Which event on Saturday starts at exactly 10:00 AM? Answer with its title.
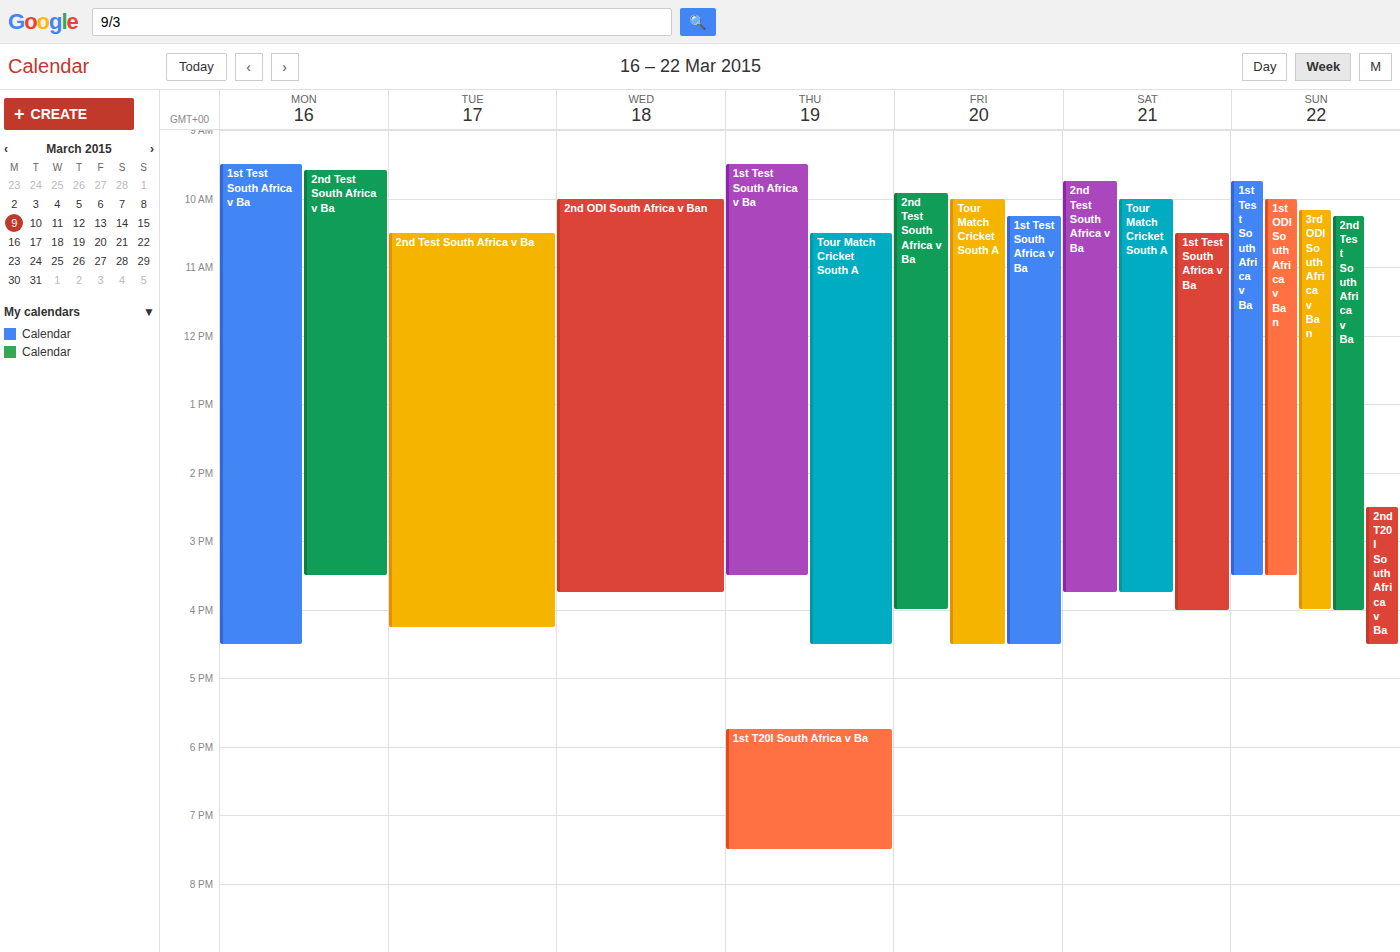
"Tour Match Cricket South A"